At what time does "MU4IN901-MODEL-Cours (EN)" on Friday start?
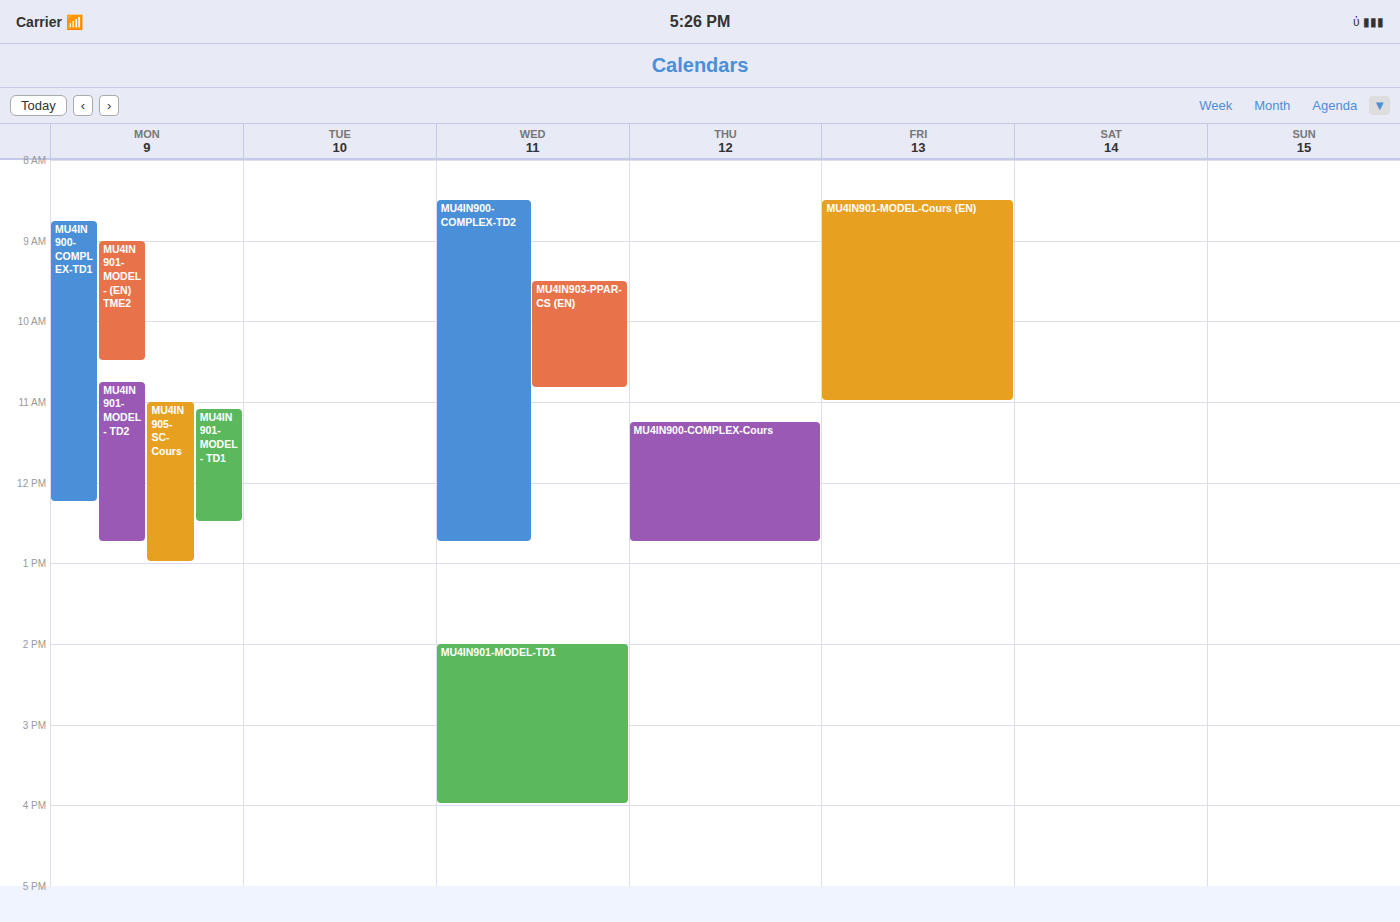
8:30 AM